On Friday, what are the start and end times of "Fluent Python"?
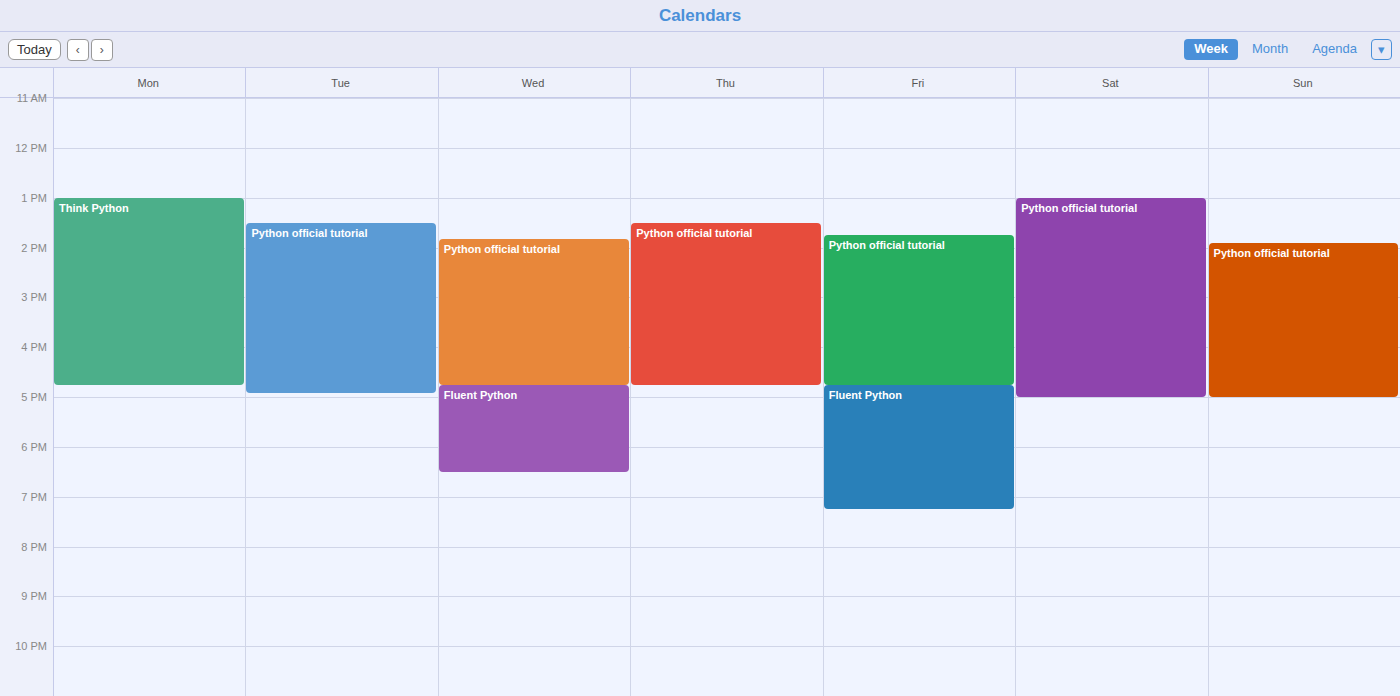
16:45 to 19:15